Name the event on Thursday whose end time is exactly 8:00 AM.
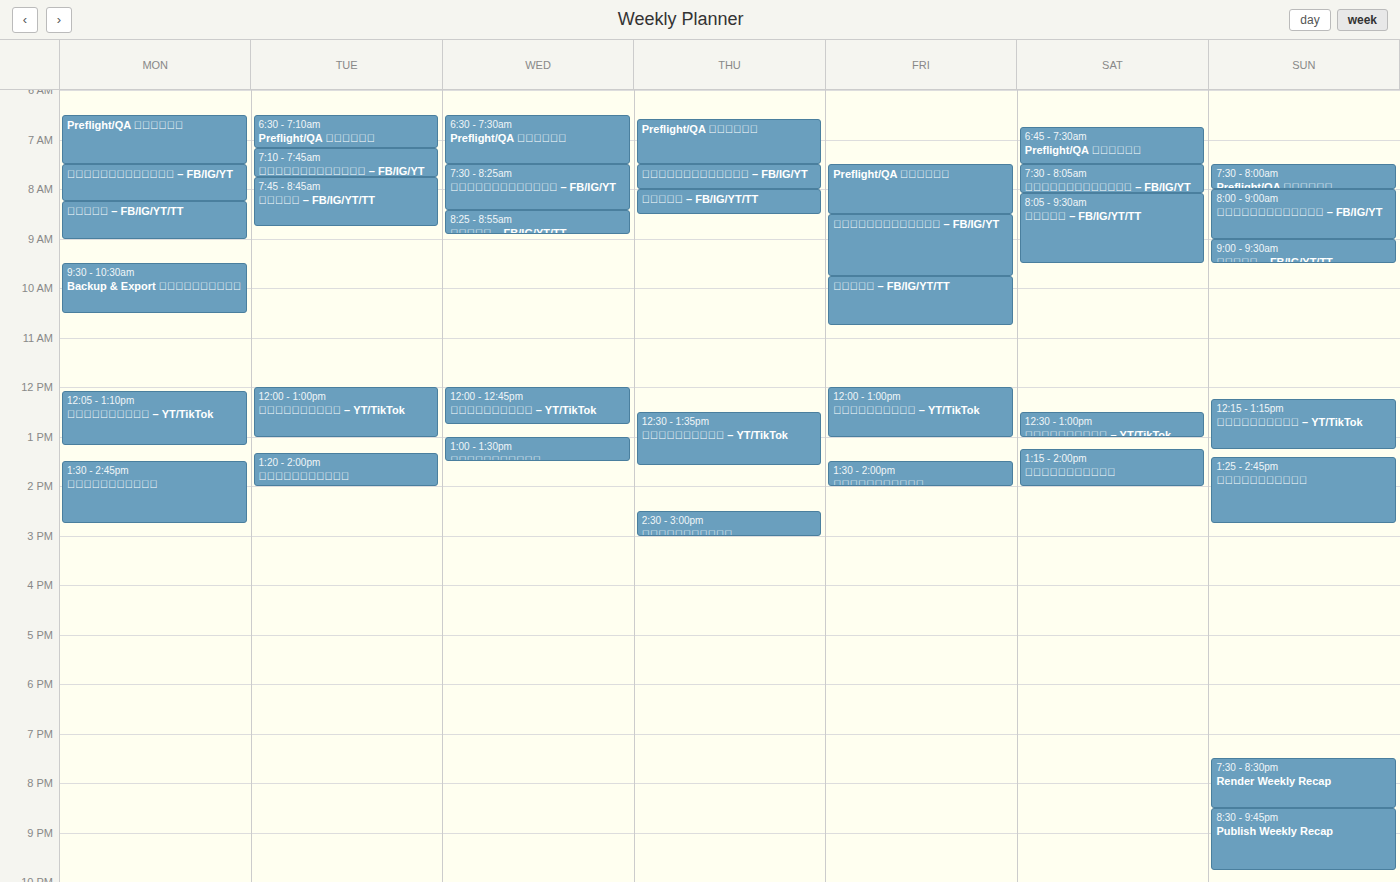
"ทักทายยามเช้า – FB/IG/YT"